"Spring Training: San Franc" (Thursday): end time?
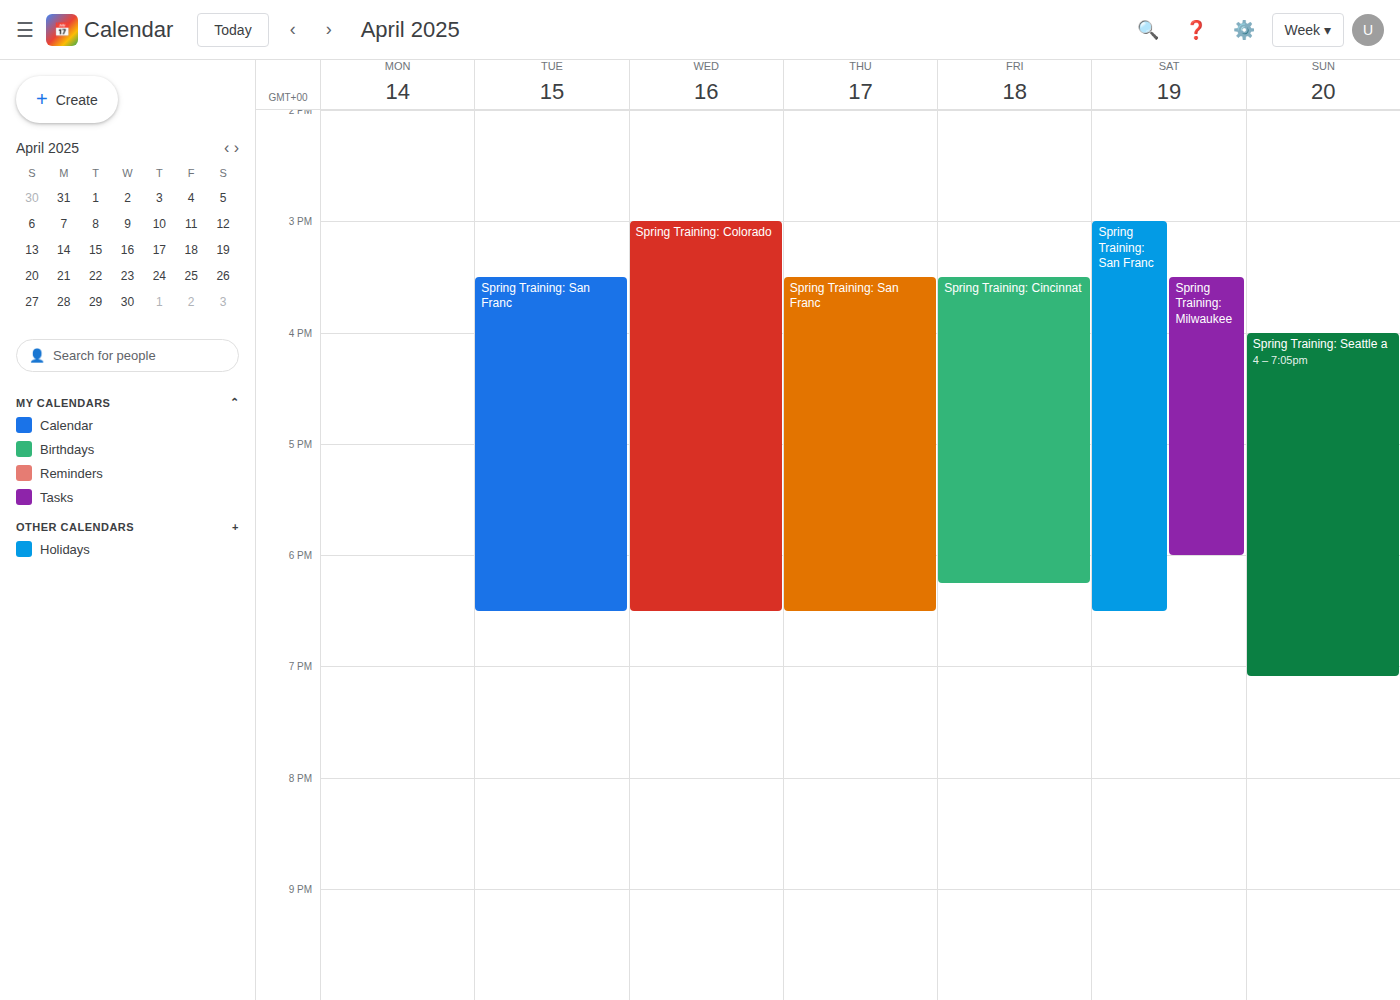
6:30 PM